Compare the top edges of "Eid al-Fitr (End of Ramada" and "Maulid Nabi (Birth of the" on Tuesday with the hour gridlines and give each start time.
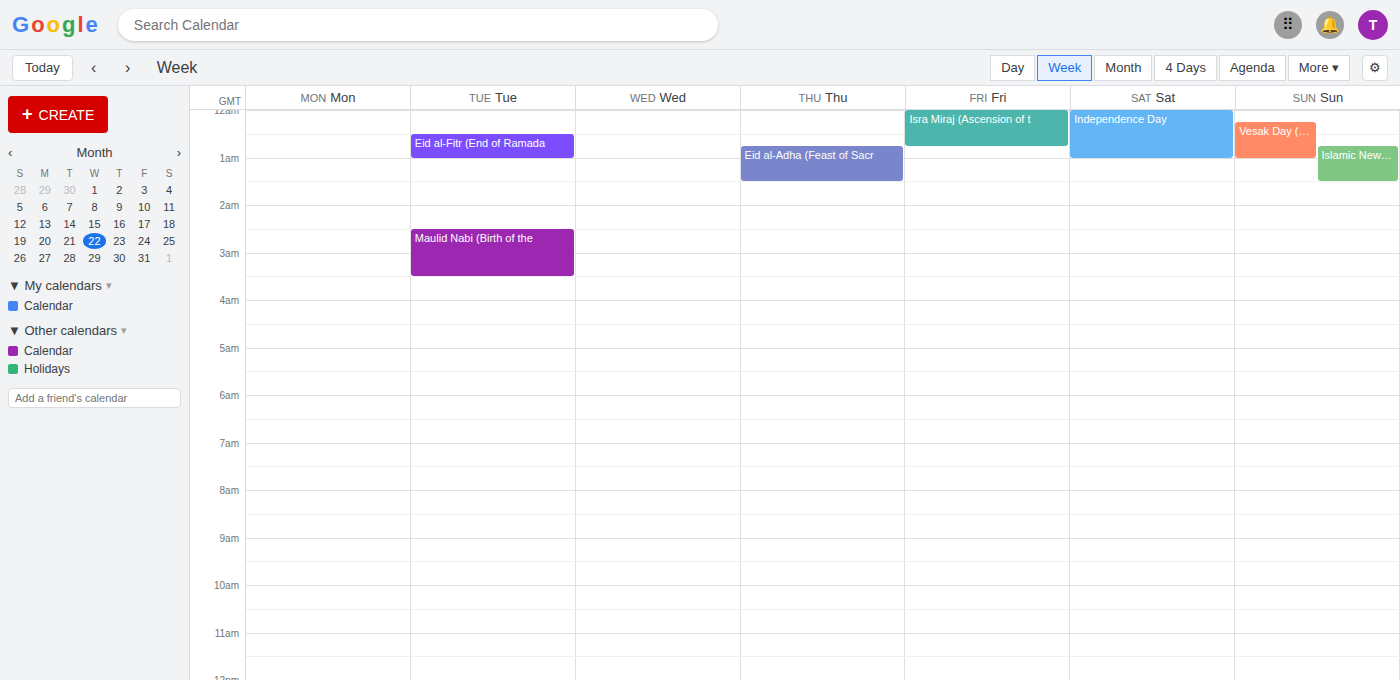
"Eid al-Fitr (End of Ramada": 12:30 AM, halfway between the 12 AM and 1 AM lines. "Maulid Nabi (Birth of the": 2:30 AM, halfway between the 2 AM and 3 AM lines.